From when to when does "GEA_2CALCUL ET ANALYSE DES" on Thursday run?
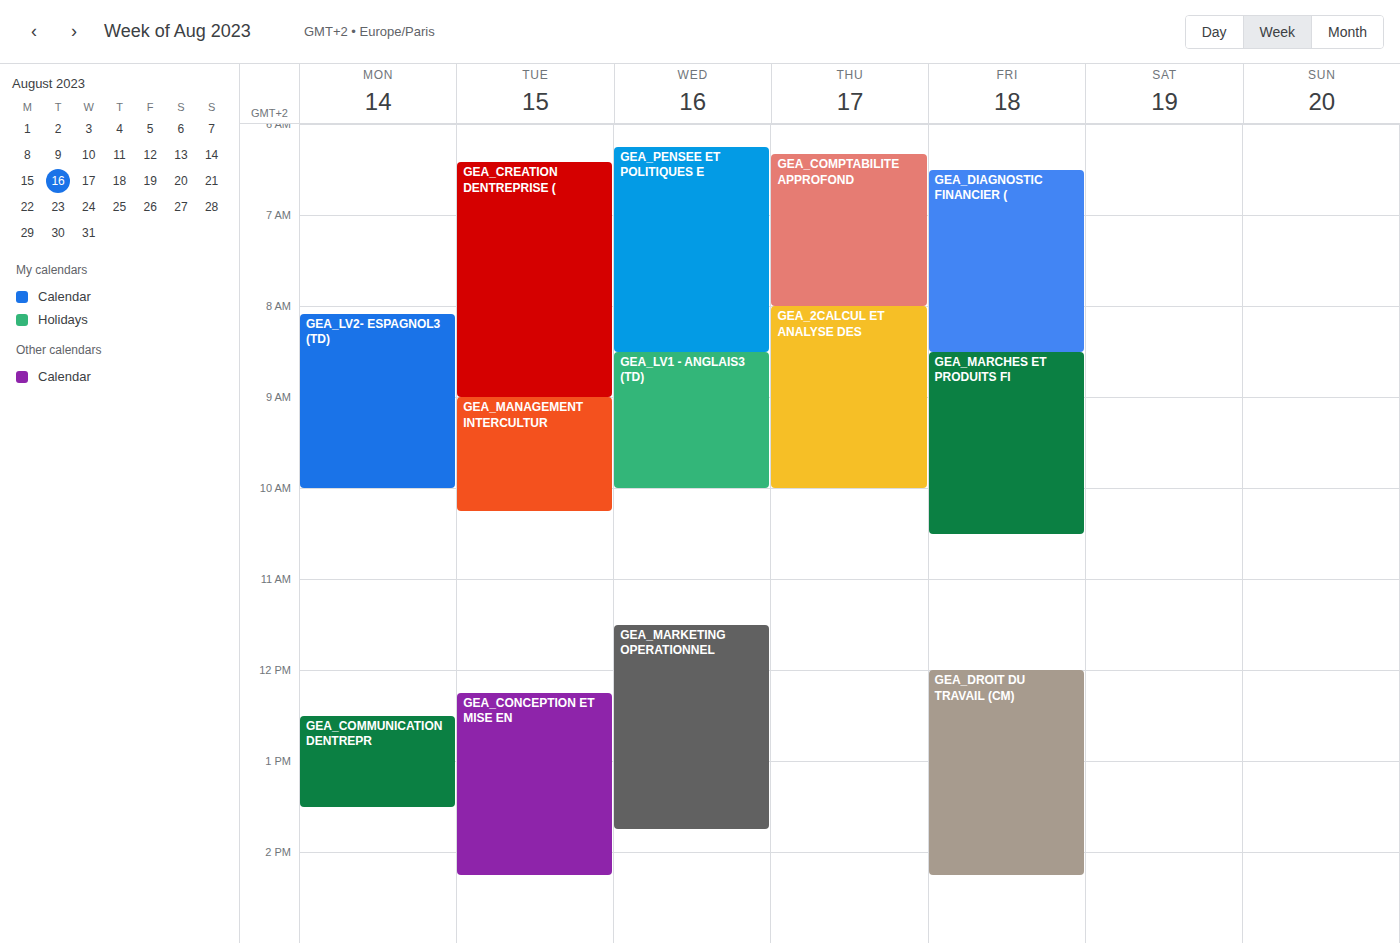
8:00 AM to 10:00 AM